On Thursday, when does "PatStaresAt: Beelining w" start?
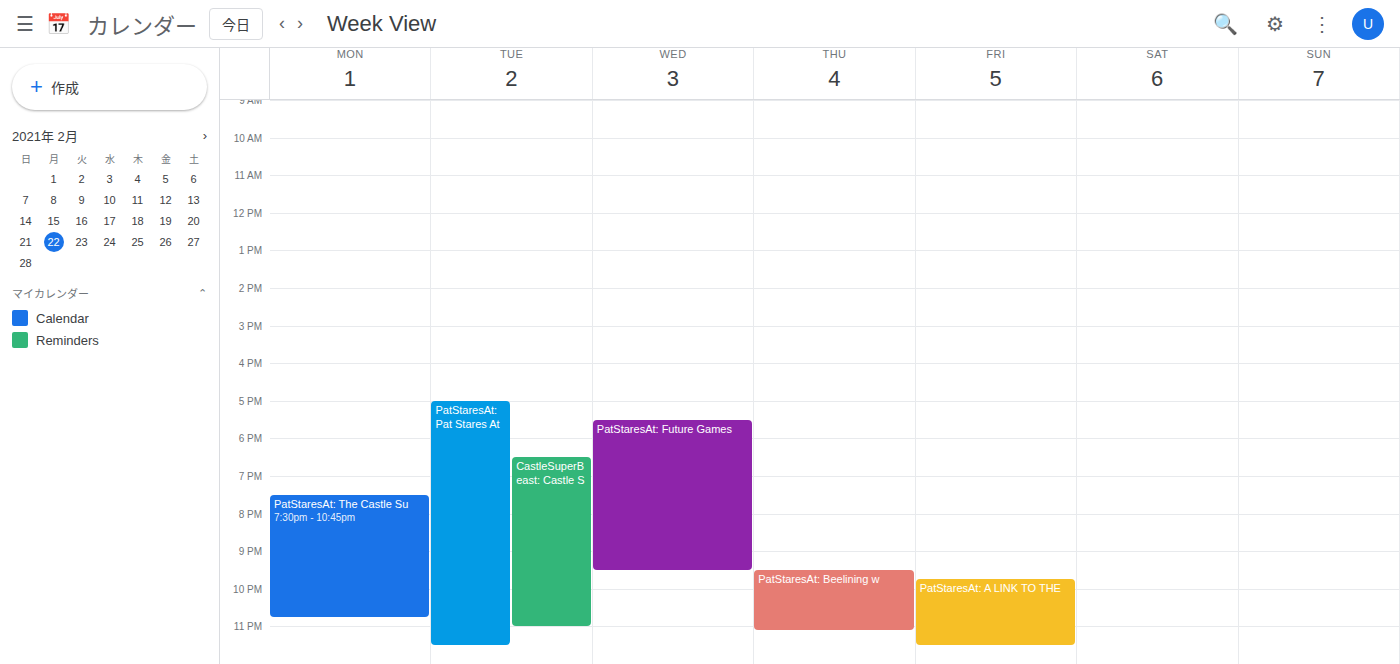
9:30 PM